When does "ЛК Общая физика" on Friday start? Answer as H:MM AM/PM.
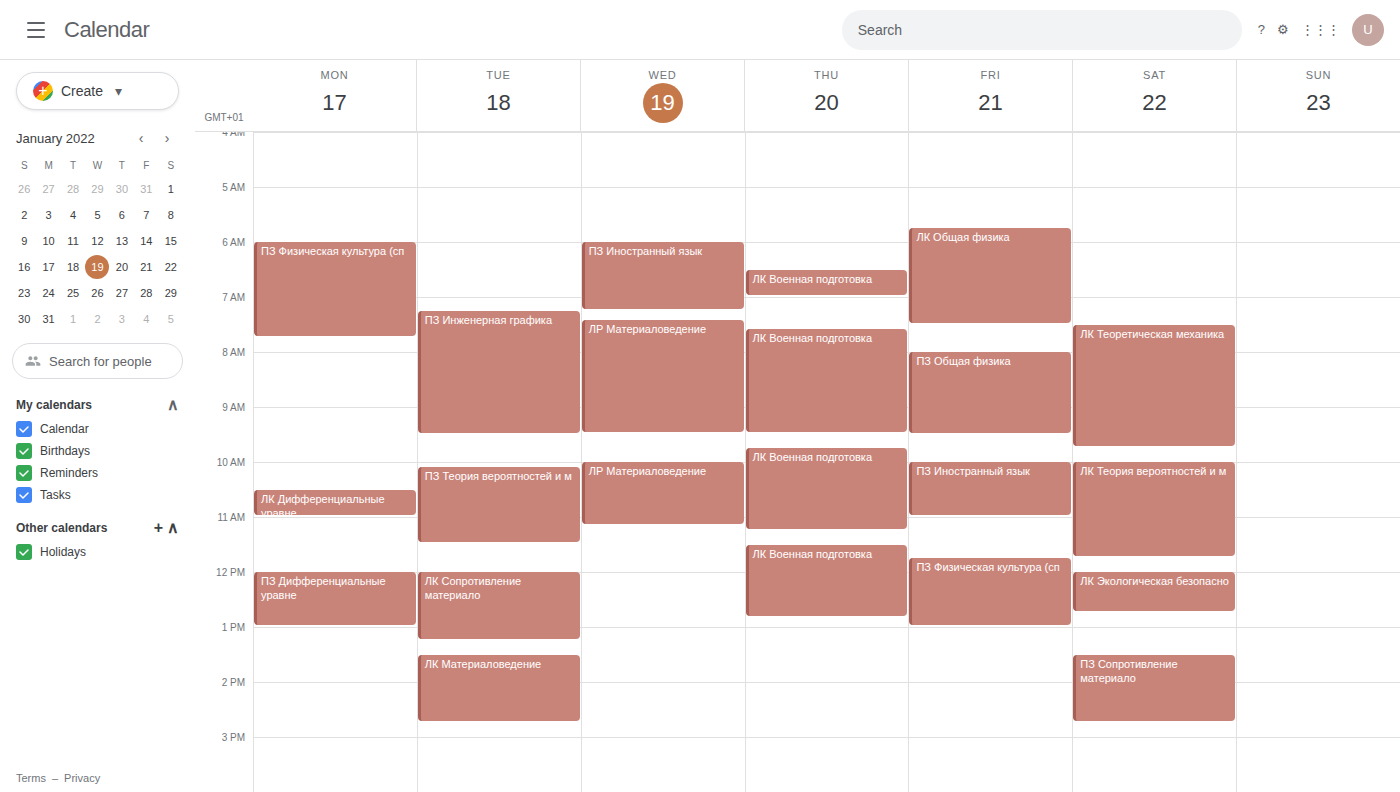
5:45 AM